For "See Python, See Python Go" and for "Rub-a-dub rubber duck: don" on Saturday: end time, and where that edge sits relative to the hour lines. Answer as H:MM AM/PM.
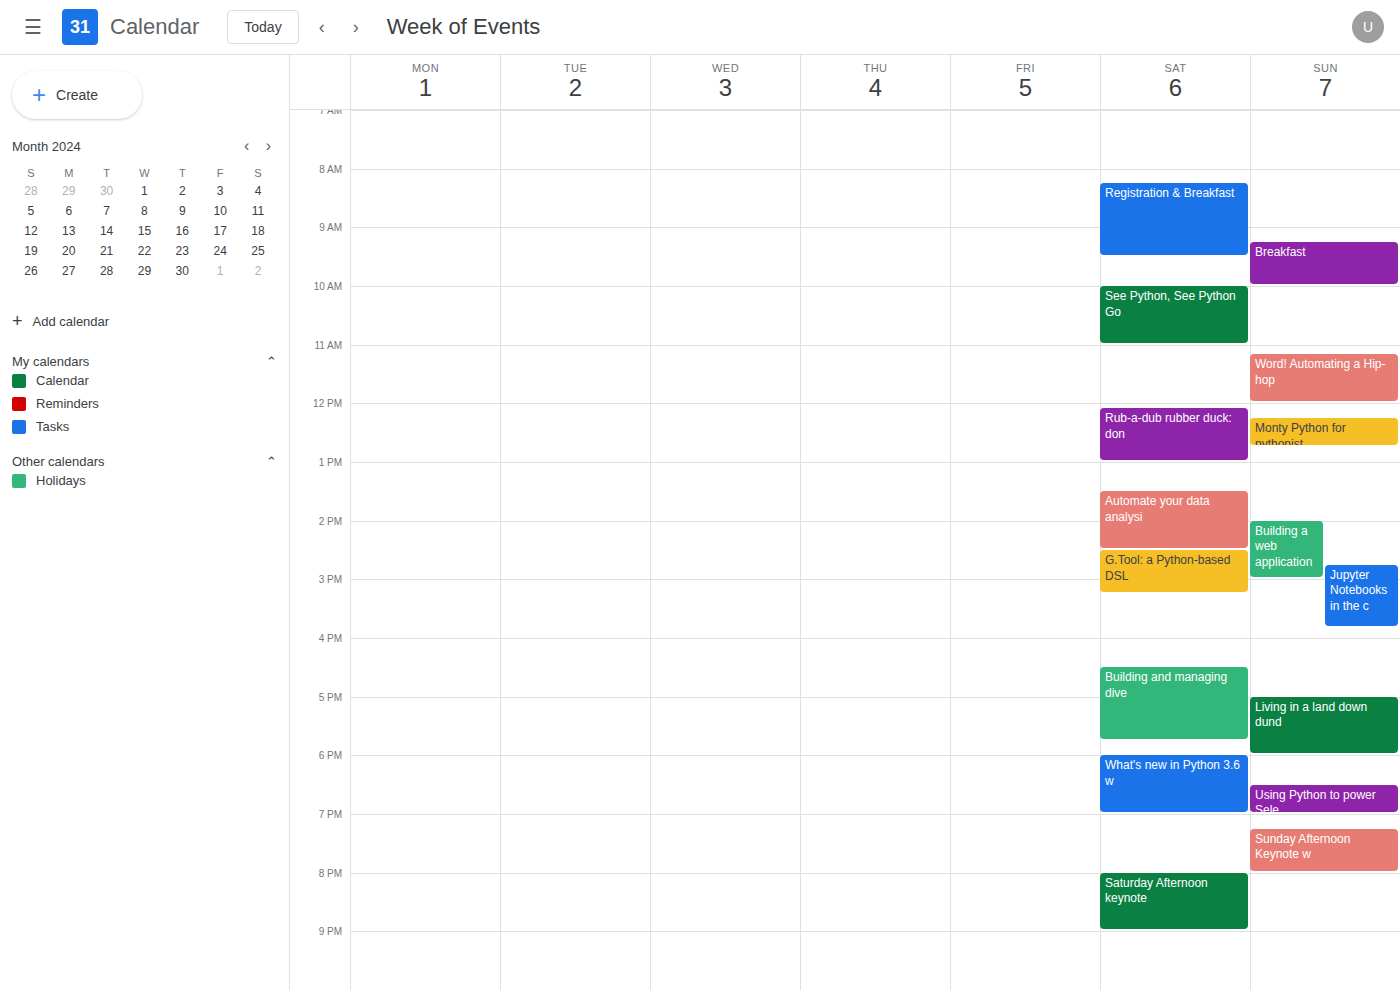
"See Python, See Python Go": 11:00 AM, exactly on the 11 AM line. "Rub-a-dub rubber duck: don": 1:00 PM, exactly on the 1 PM line.